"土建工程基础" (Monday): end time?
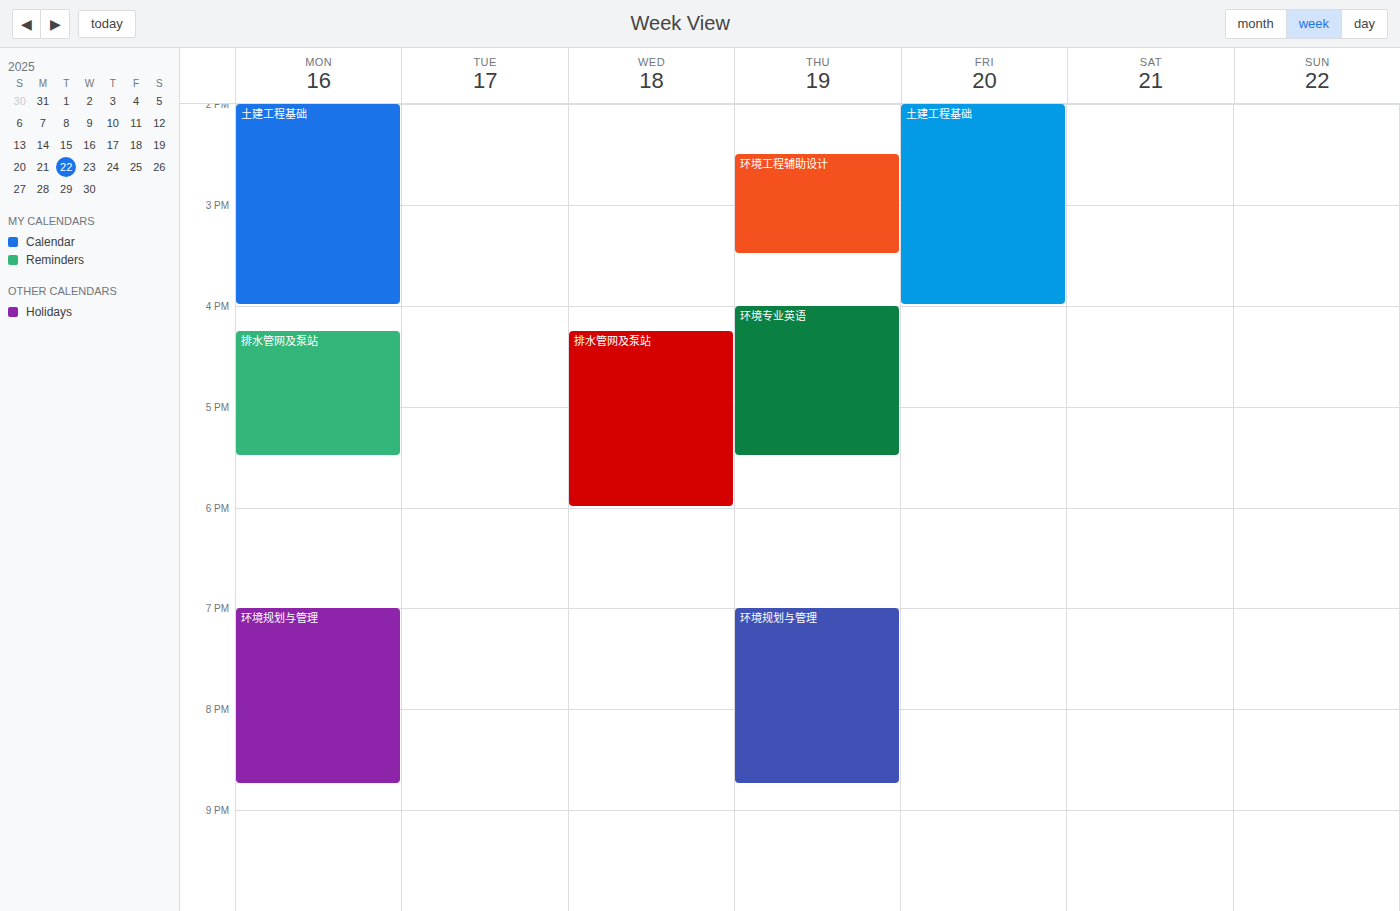
4:00 PM